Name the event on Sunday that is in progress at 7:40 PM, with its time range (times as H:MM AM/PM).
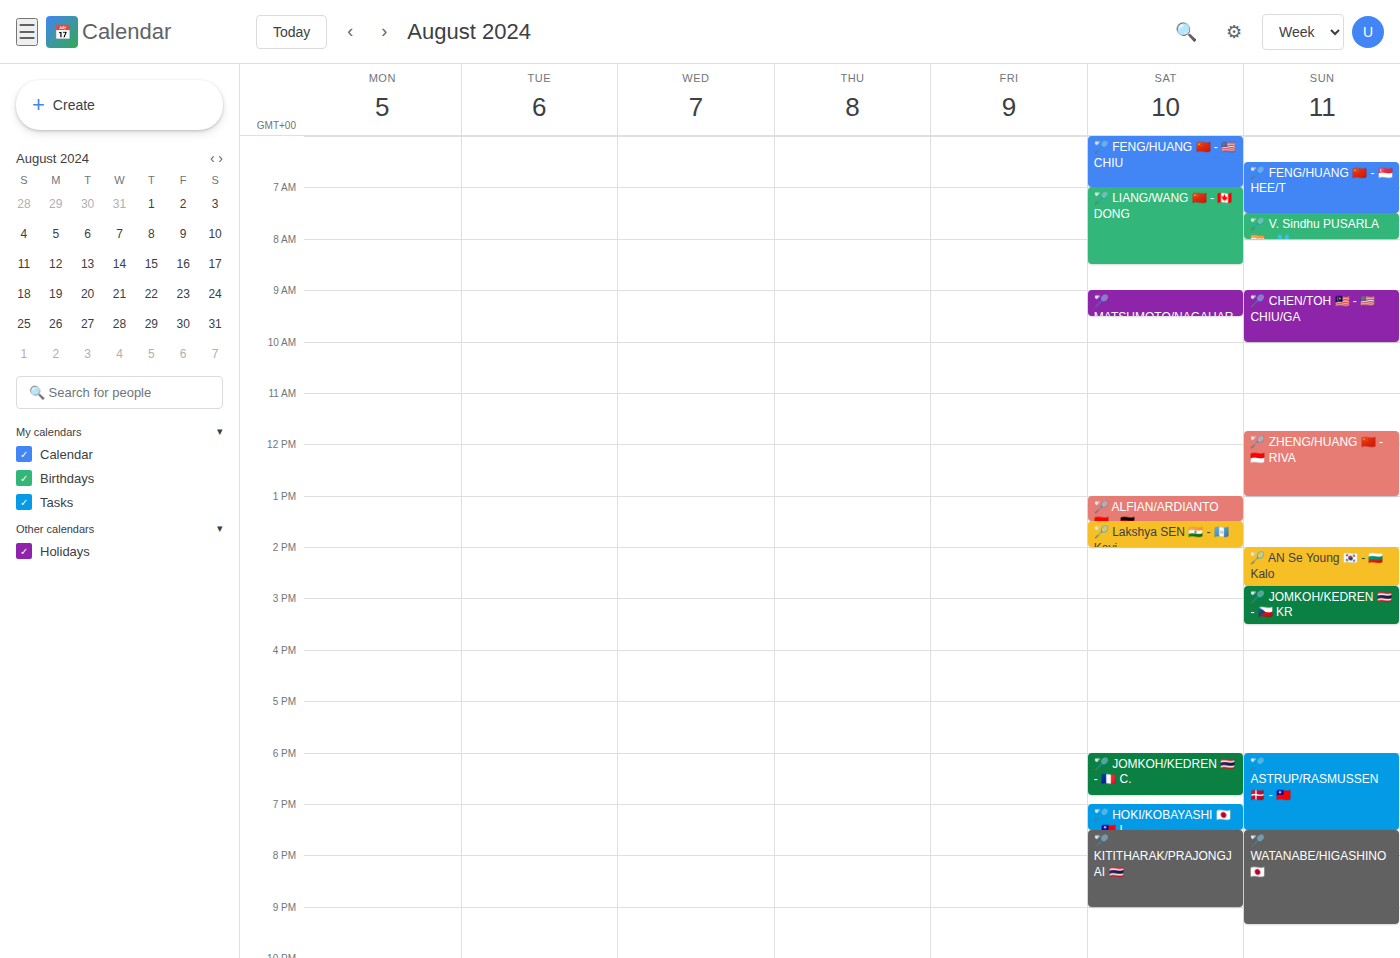
"🏸 WATANABE/HIGASHINO 🇯🇵", 7:30 PM to 9:20 PM